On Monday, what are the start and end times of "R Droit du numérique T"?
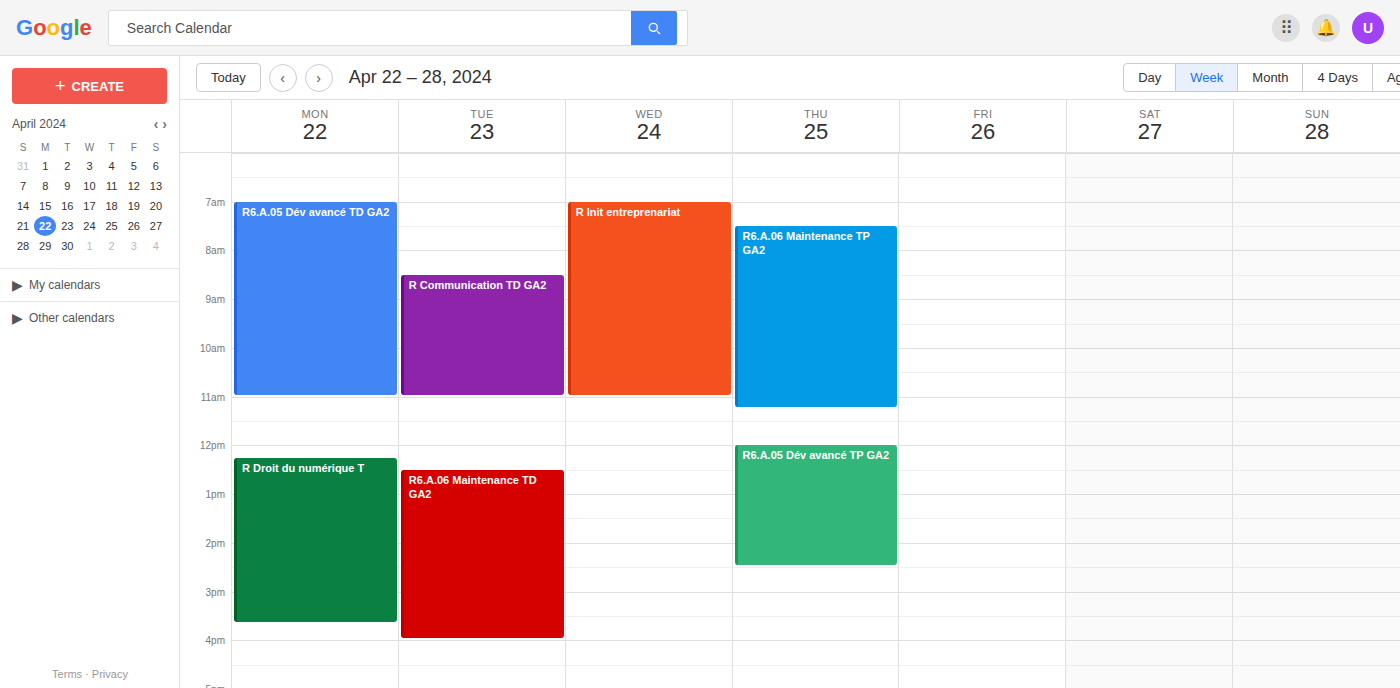
12:15 PM to 3:40 PM